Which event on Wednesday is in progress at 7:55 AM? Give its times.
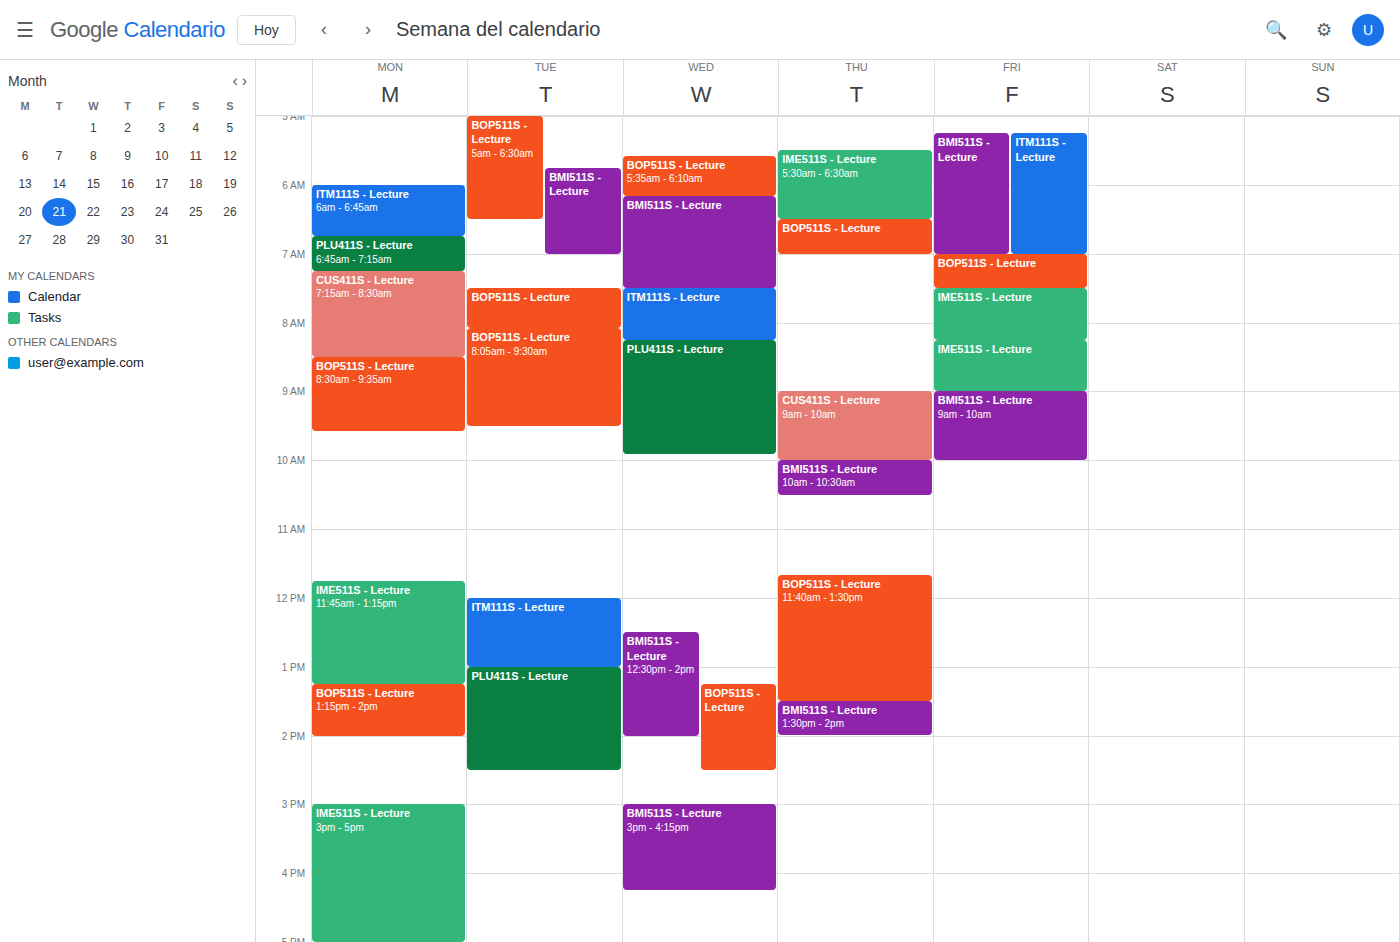
"ITM111S - Lecture", 7:30 AM to 8:15 AM